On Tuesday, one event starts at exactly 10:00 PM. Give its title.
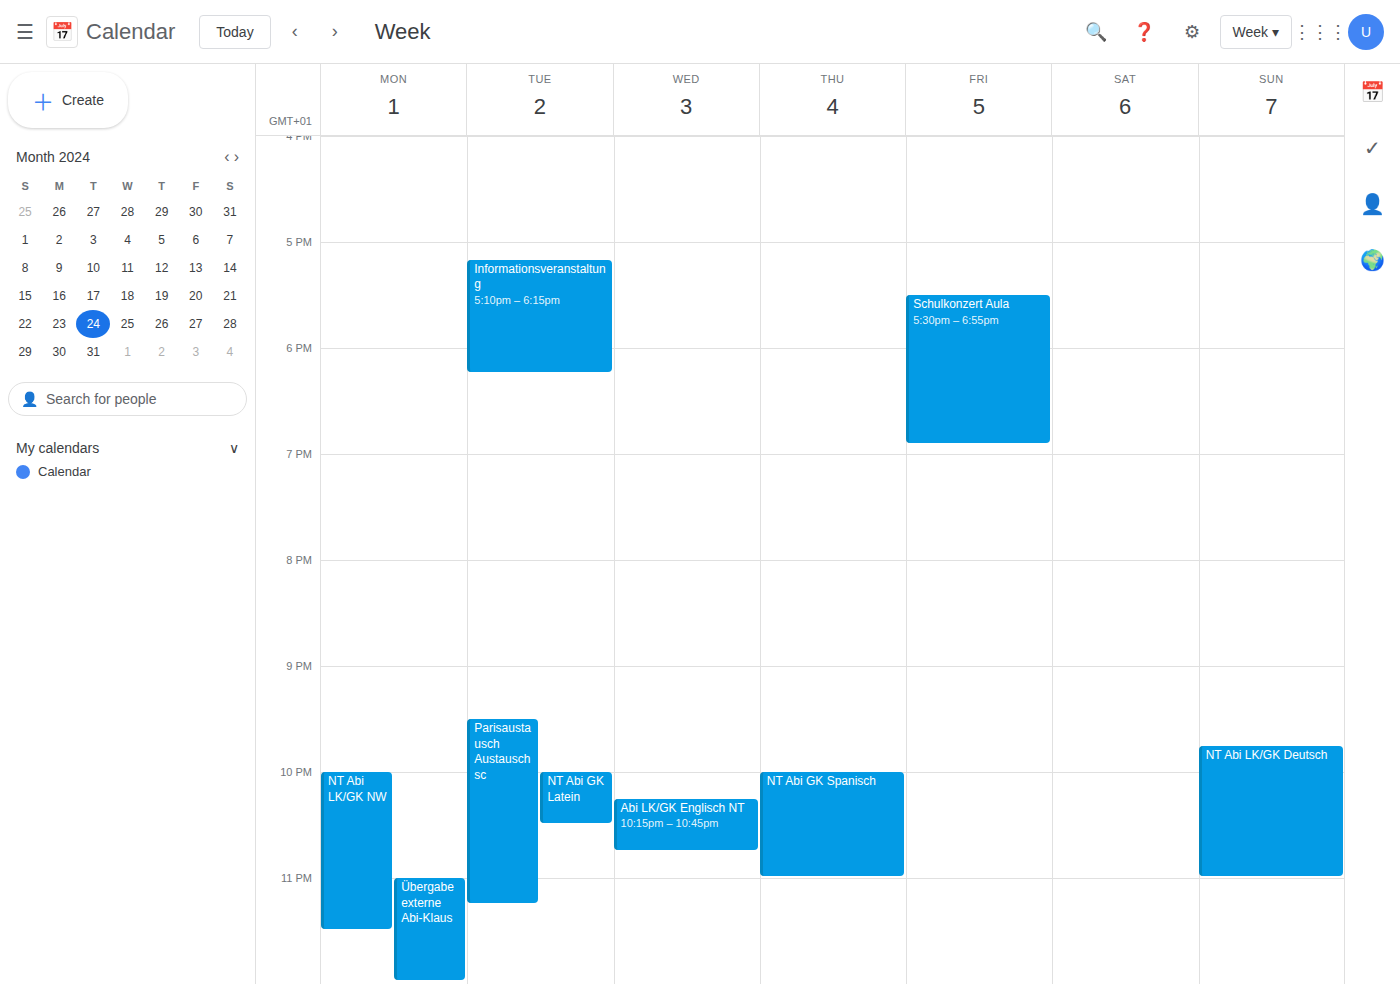
"NT Abi GK Latein"